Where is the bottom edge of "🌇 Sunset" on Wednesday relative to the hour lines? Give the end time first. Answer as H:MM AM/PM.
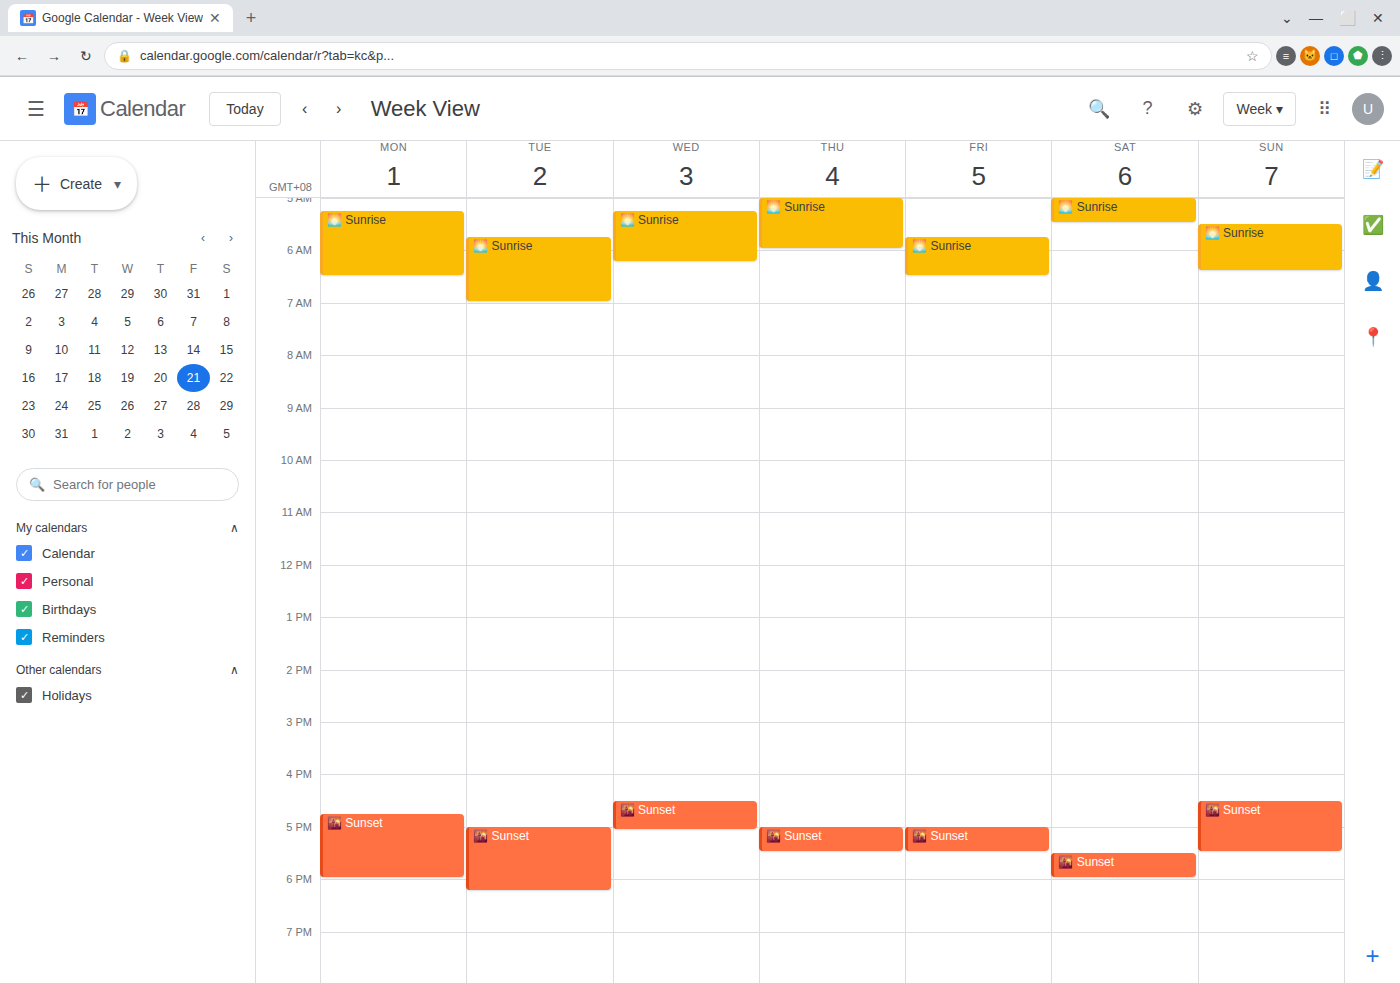
5:05 PM -- neither: 5 minutes below the 5 PM line and 55 minutes above the 6 PM line.